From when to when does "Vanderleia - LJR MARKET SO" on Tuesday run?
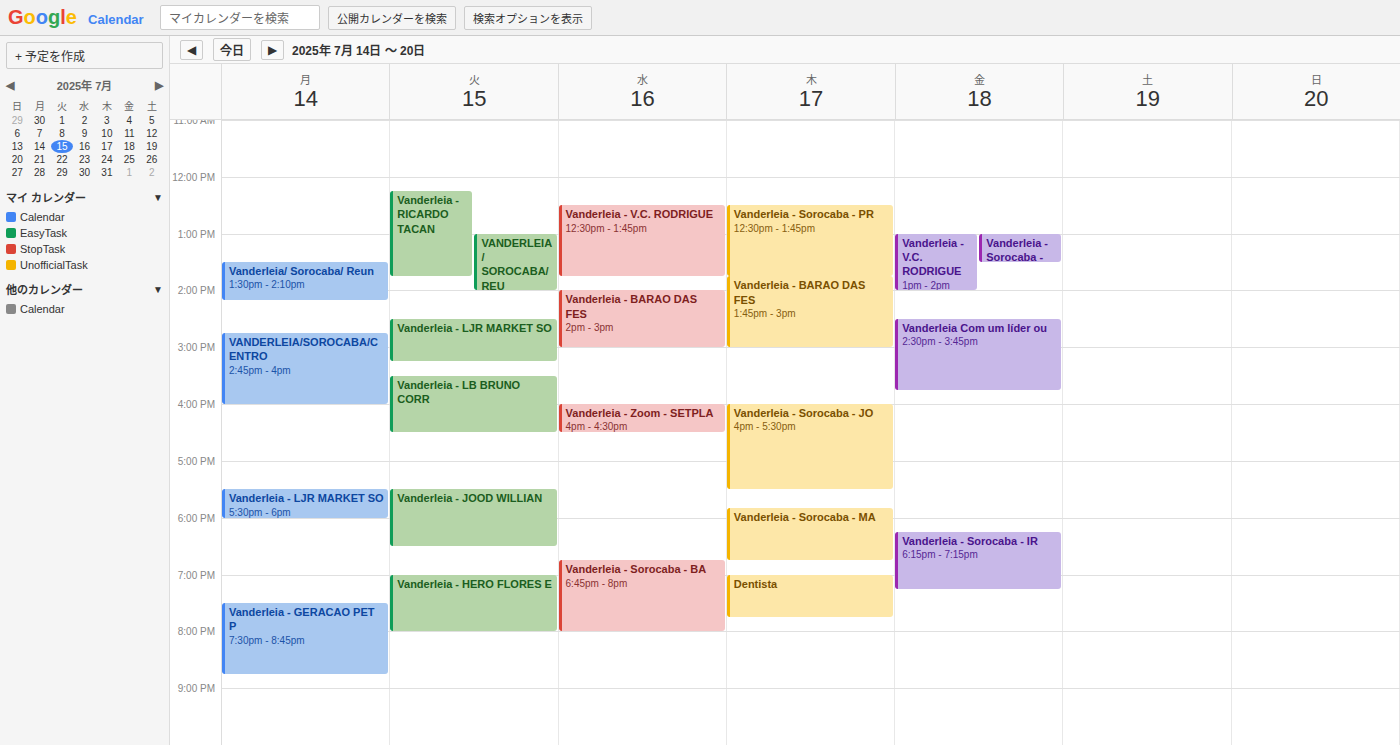
2:30 PM to 3:15 PM